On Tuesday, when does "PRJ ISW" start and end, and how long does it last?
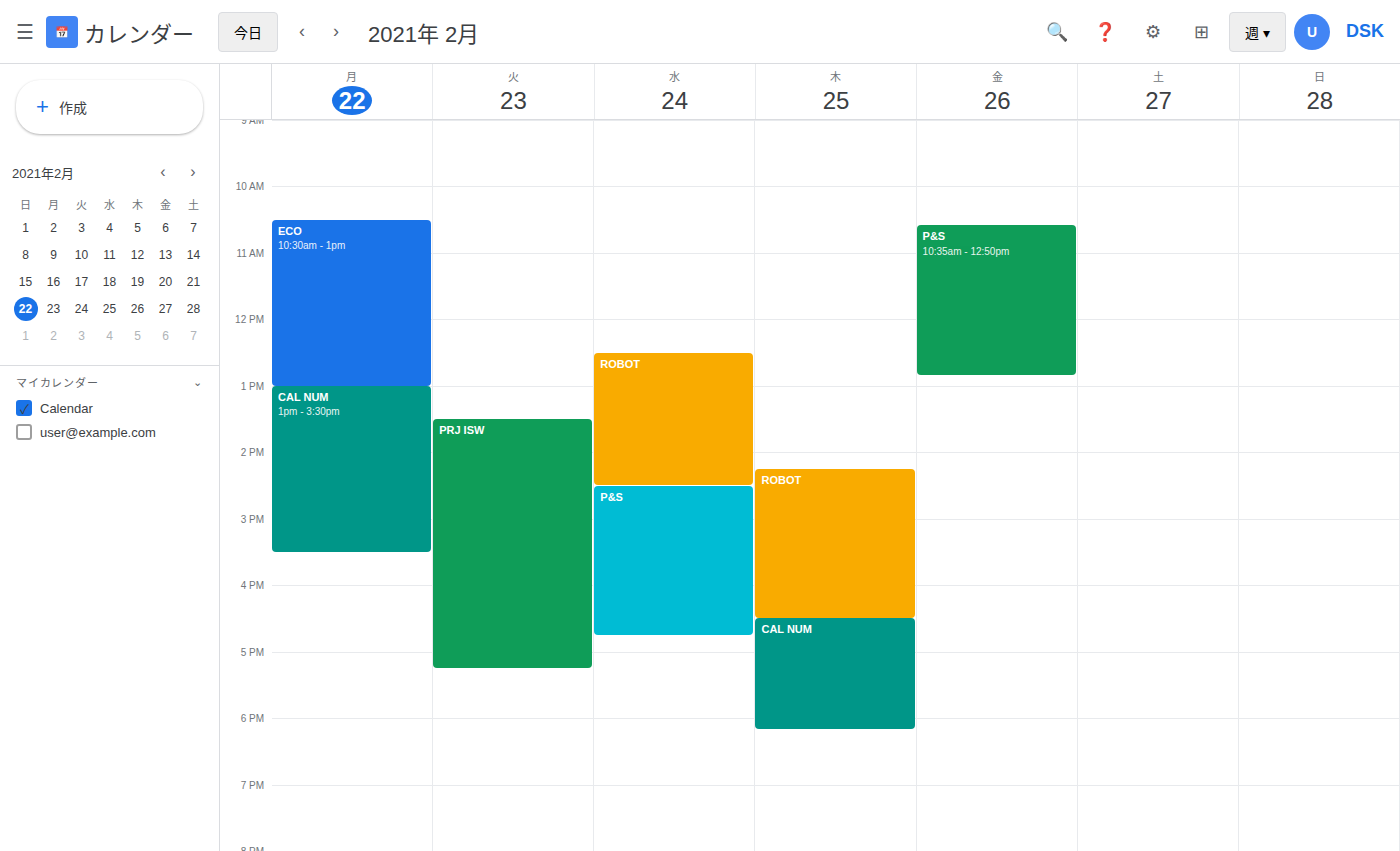
1:30 PM to 5:15 PM, 3 hours 45 minutes